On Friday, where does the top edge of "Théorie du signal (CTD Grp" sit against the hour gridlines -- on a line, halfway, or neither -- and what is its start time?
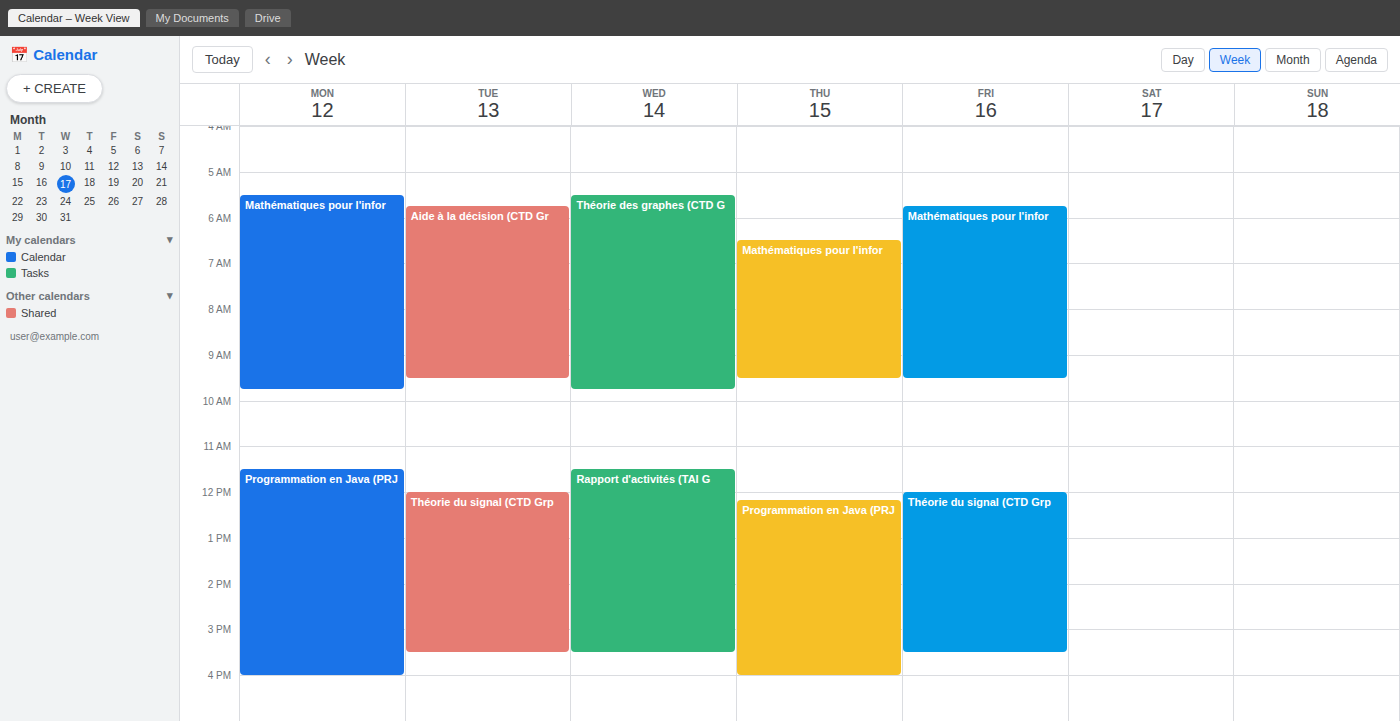
12:00 -- exactly on the 12:00 line.